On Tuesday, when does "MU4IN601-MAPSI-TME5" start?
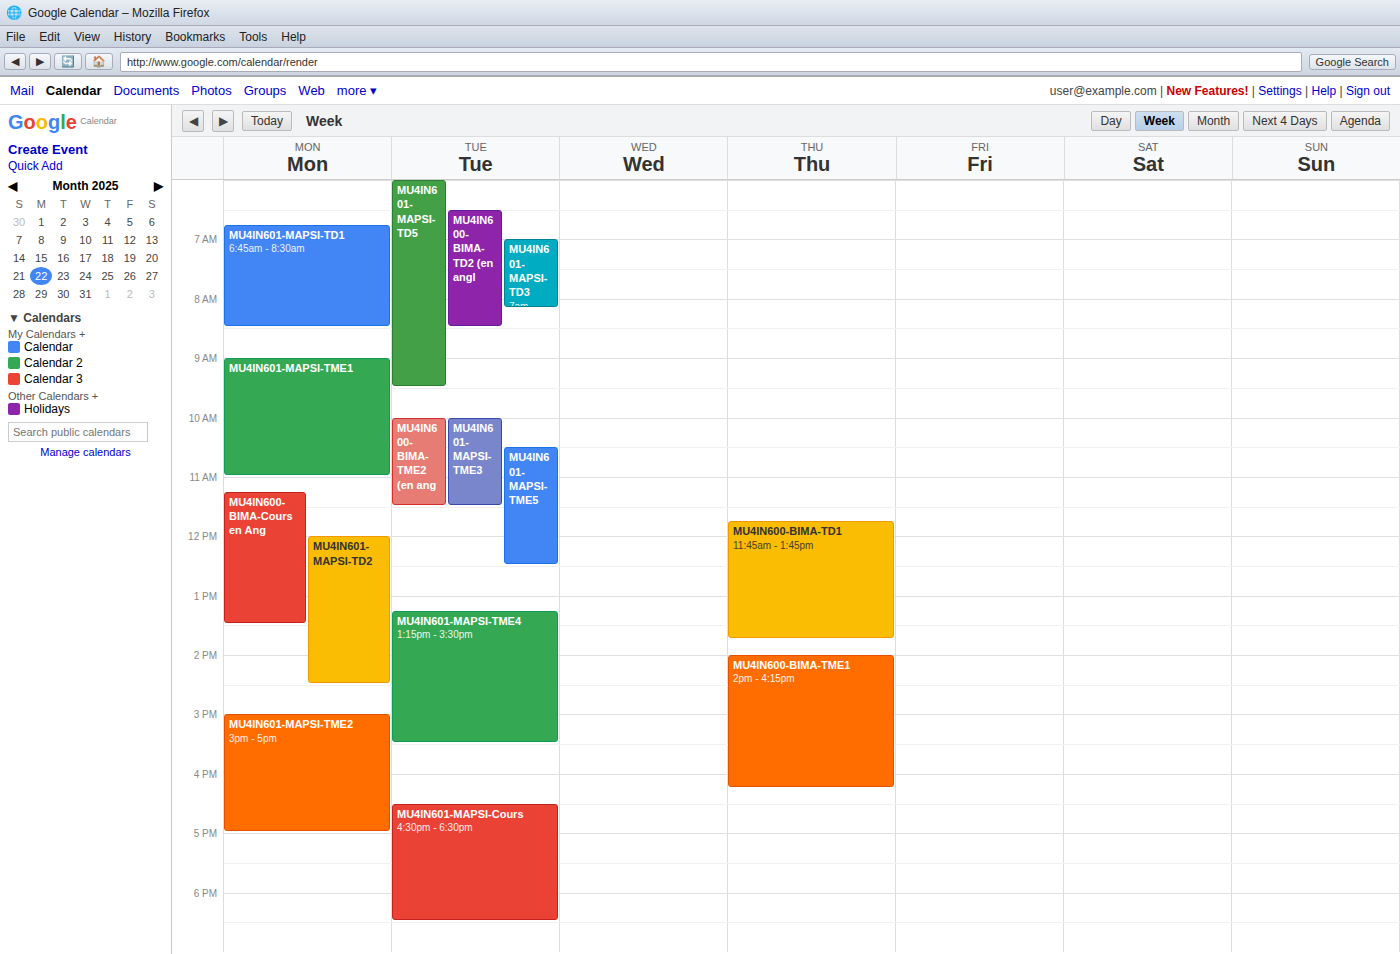
10:30